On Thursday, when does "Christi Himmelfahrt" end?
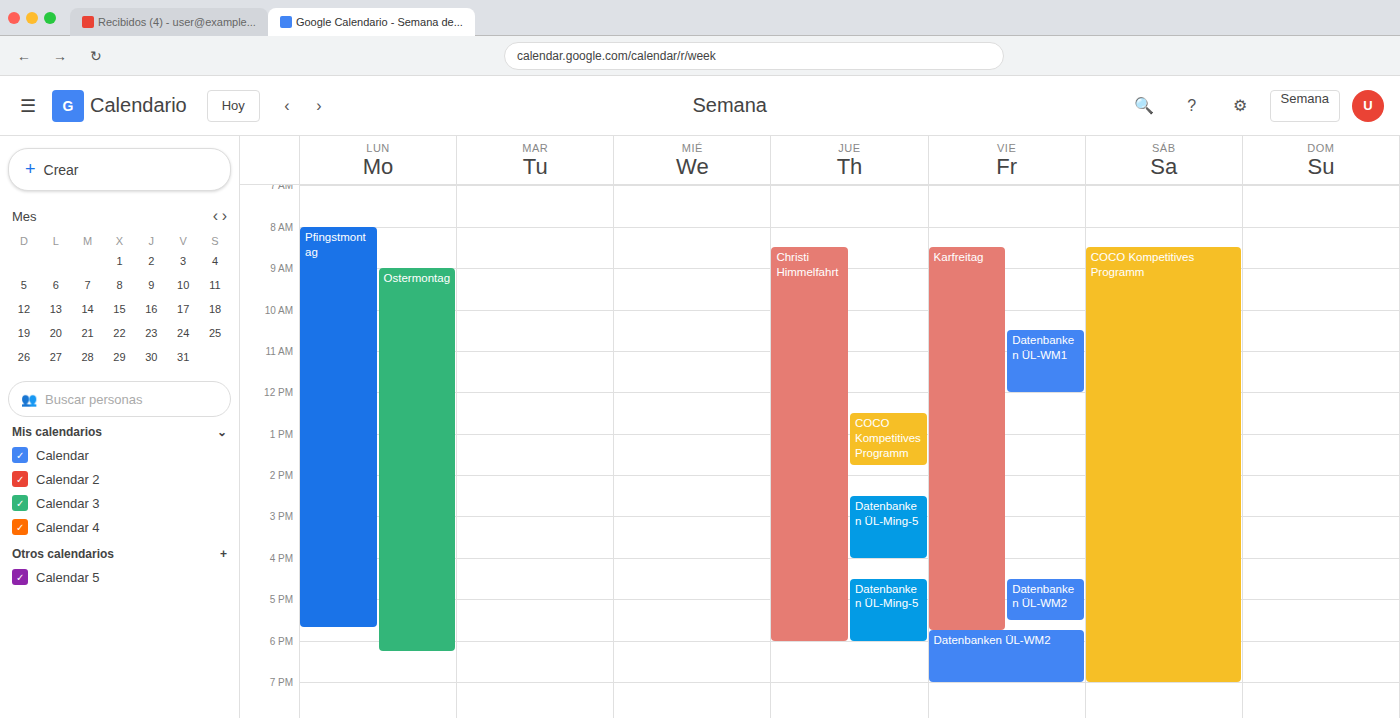
18:00